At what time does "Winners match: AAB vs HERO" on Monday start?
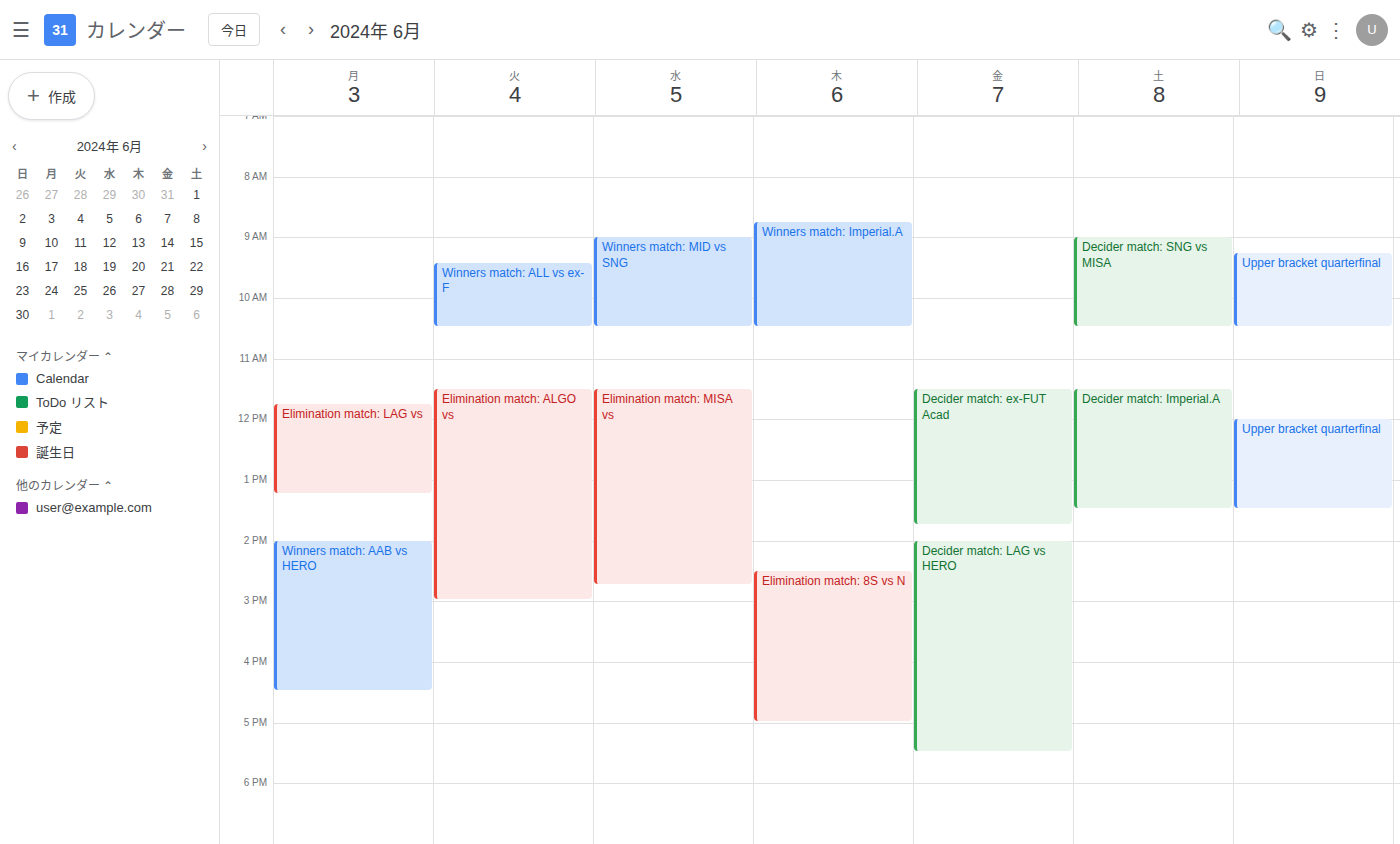
14:00